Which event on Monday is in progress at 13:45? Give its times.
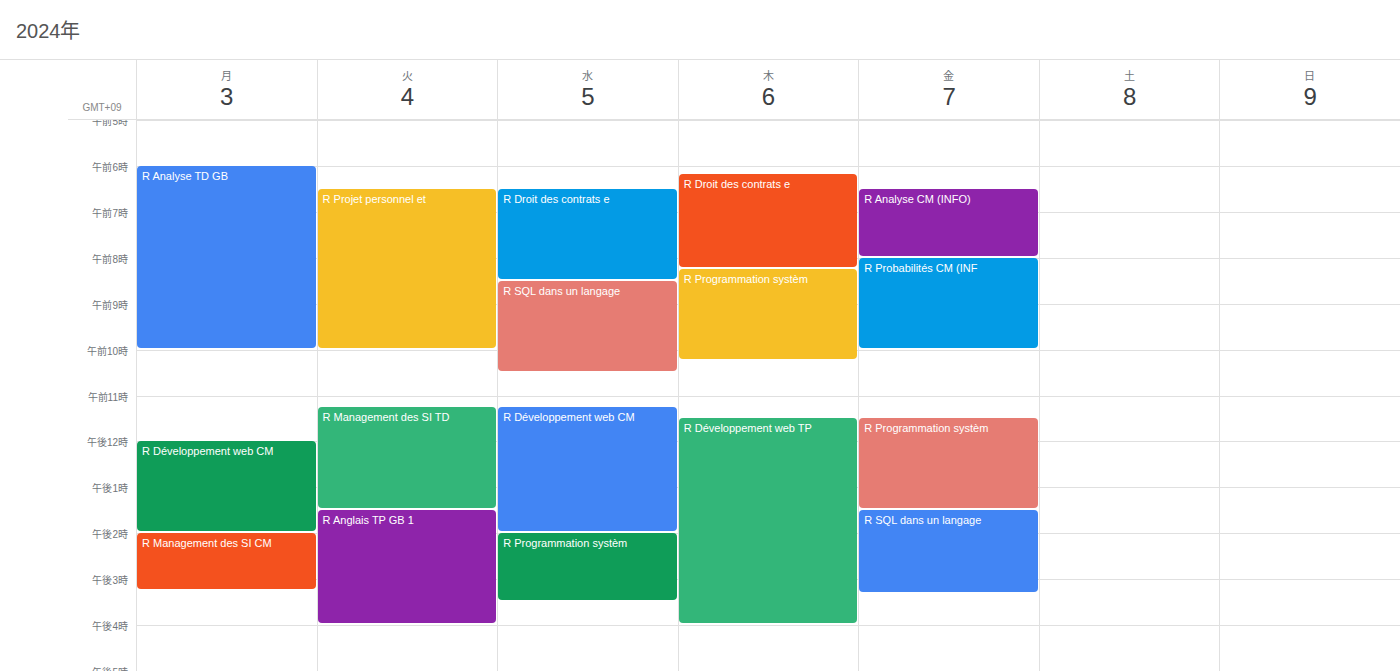
"R Développement web CM", 12:00 to 14:00